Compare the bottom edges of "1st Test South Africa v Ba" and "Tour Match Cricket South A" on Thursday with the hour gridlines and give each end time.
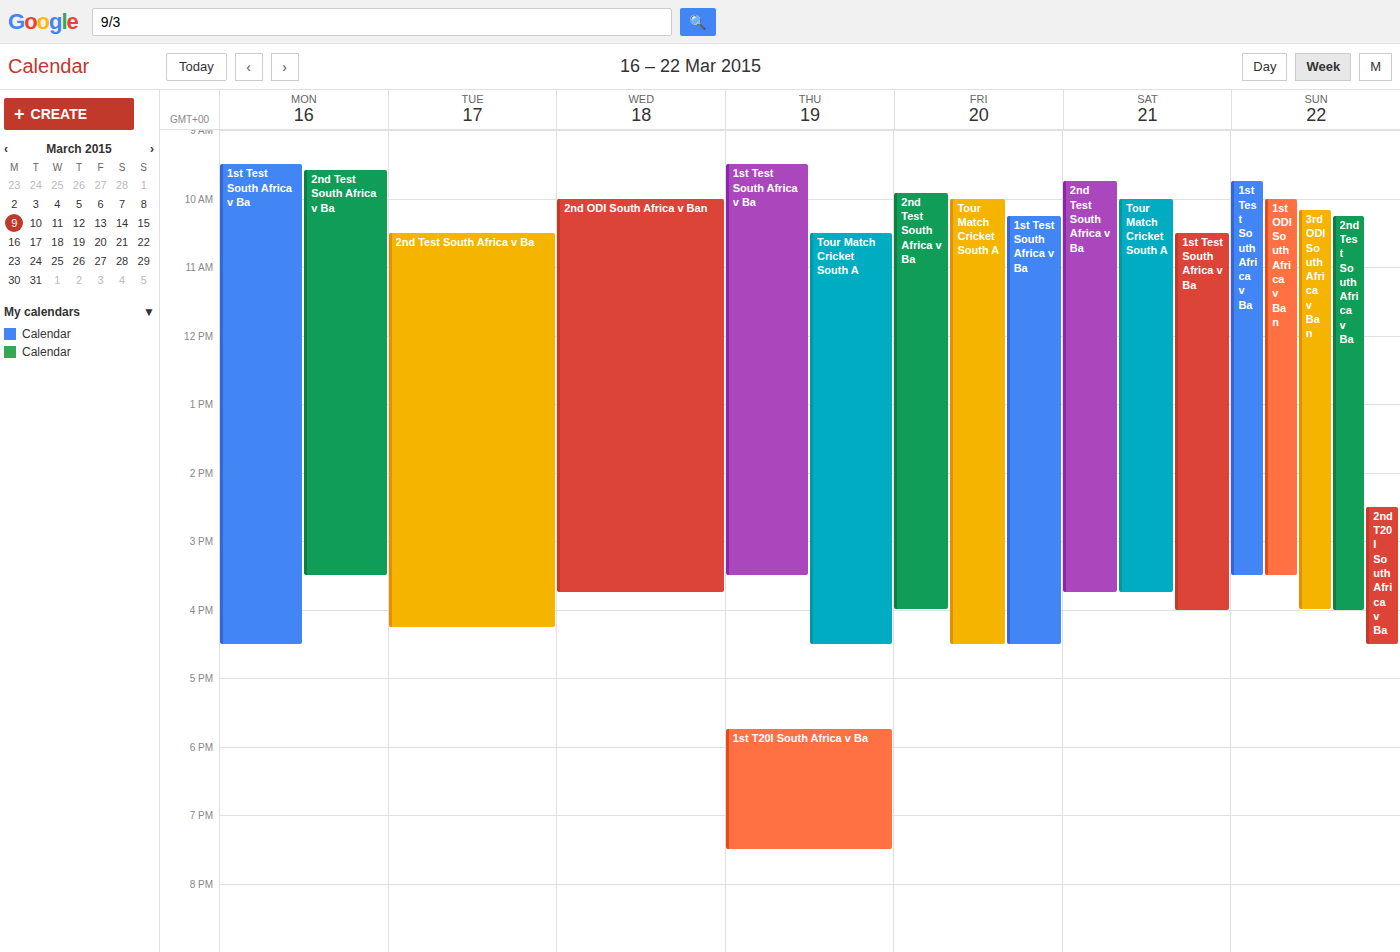
"1st Test South Africa v Ba": 3:30 PM, halfway between the 3 PM and 4 PM lines. "Tour Match Cricket South A": 4:30 PM, halfway between the 4 PM and 5 PM lines.